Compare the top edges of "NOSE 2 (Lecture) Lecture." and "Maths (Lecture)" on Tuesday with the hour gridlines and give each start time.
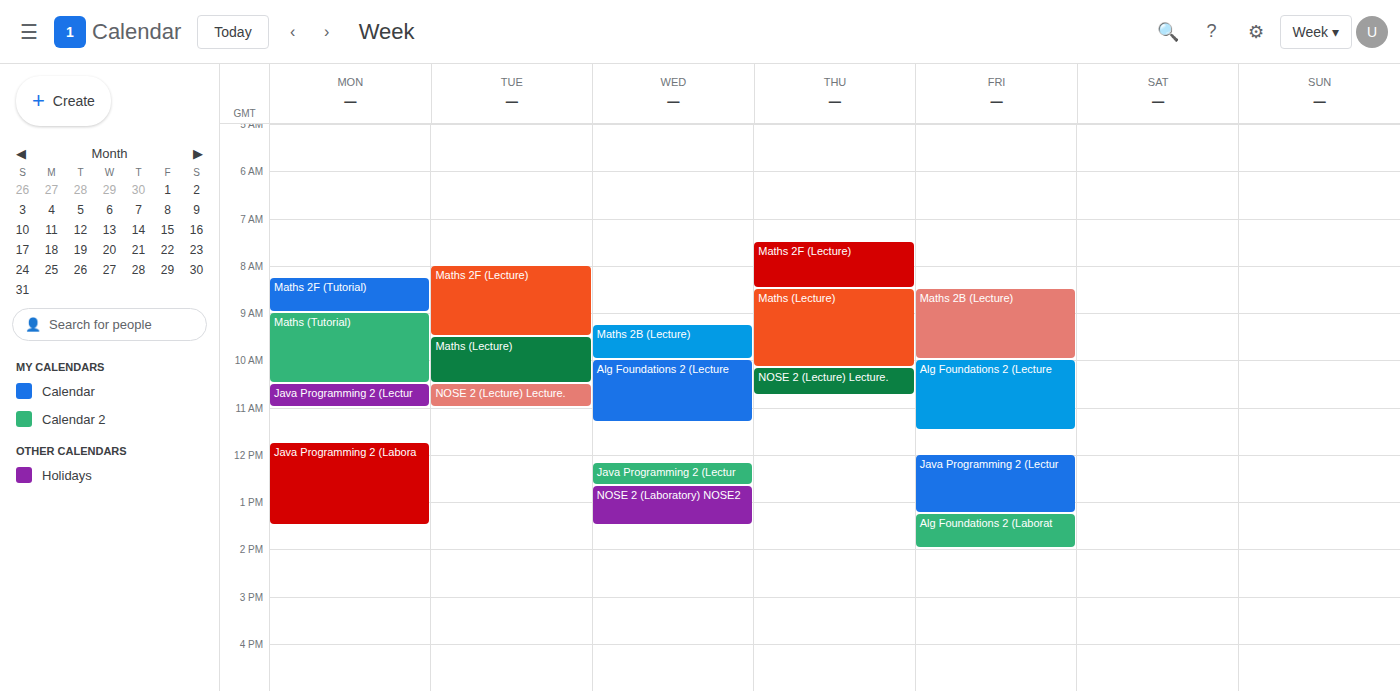
"NOSE 2 (Lecture) Lecture.": 10:30 AM, halfway between the 10 AM and 11 AM lines. "Maths (Lecture)": 9:30 AM, halfway between the 9 AM and 10 AM lines.